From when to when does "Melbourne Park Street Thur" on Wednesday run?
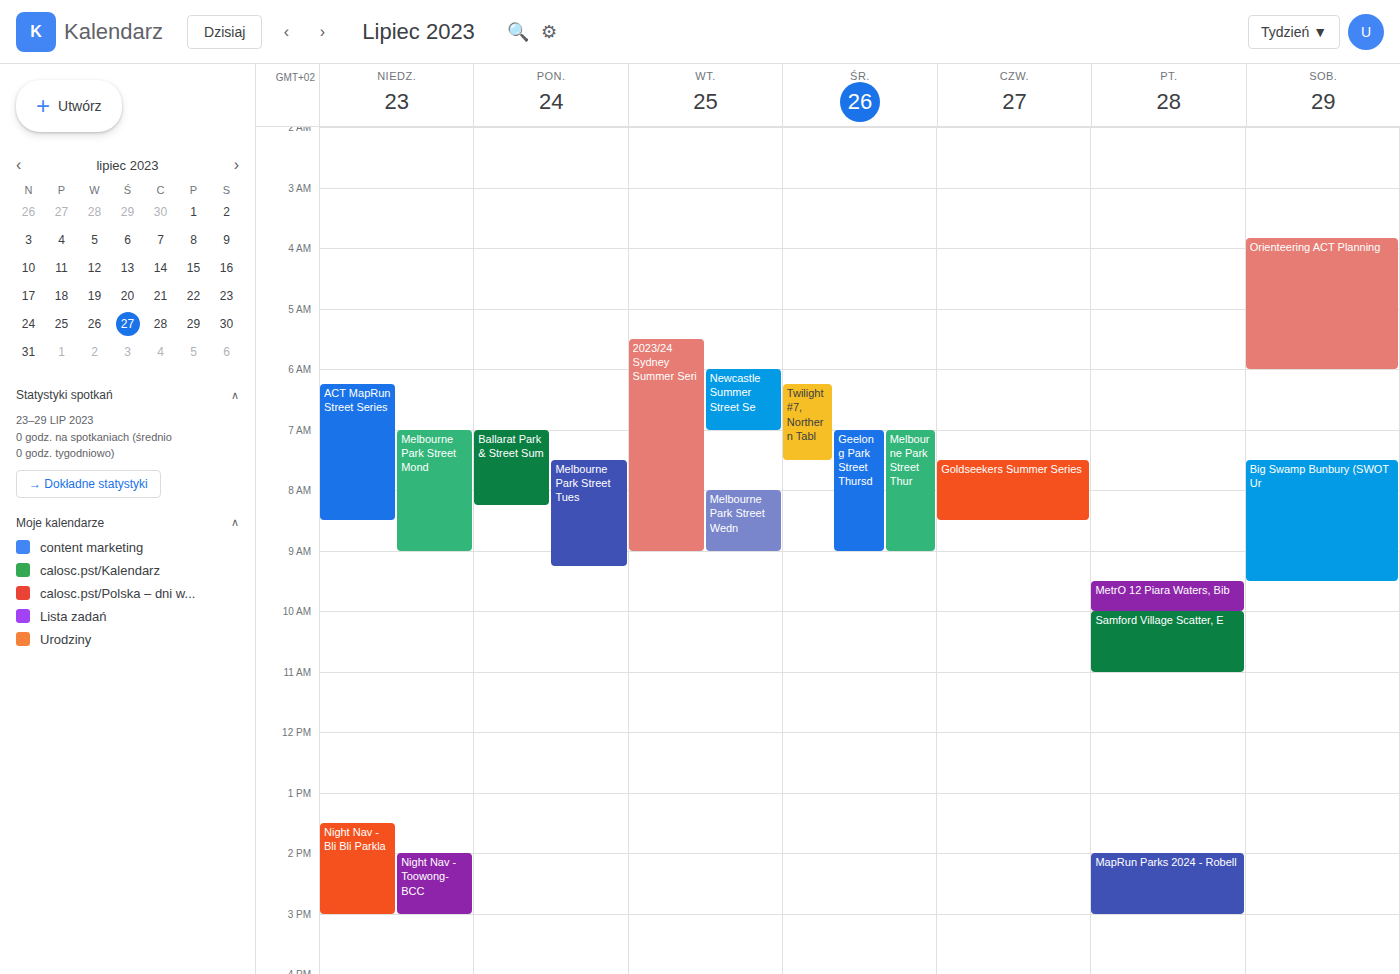
07:00 to 09:00